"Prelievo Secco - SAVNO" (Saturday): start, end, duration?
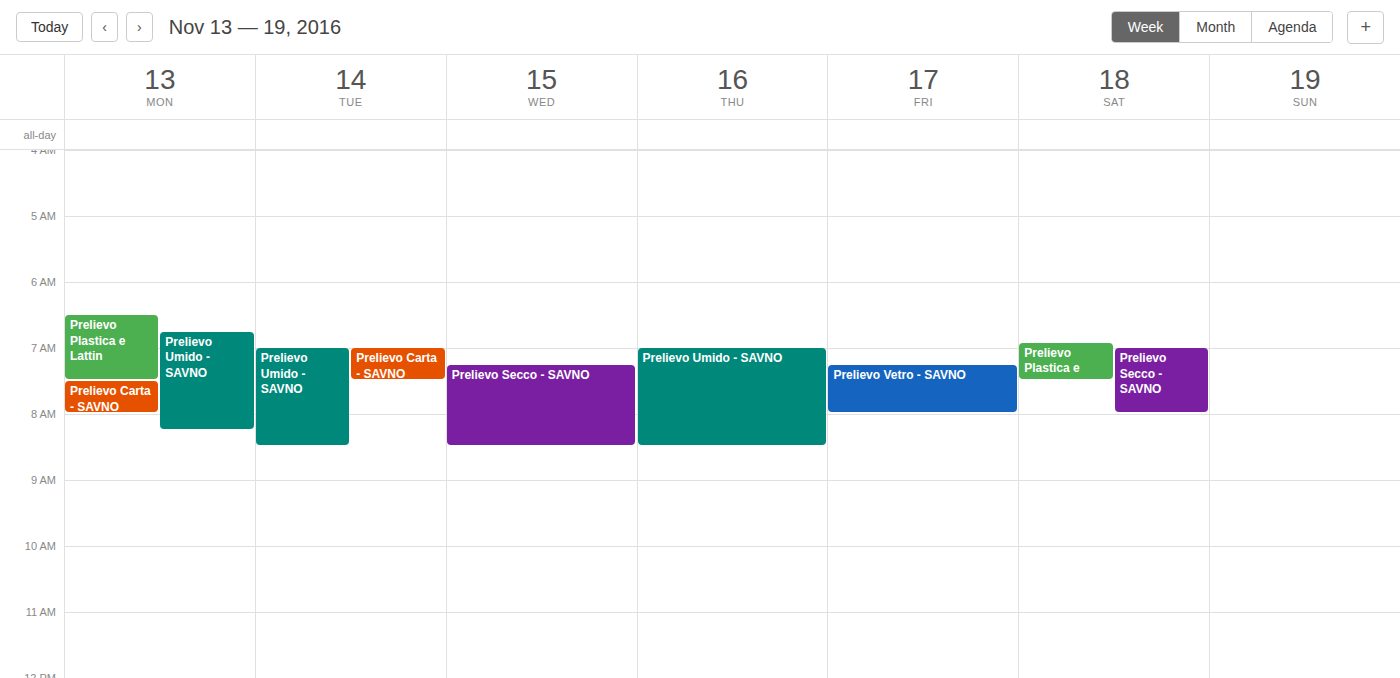
7:00 AM to 8:00 AM, 1 hour